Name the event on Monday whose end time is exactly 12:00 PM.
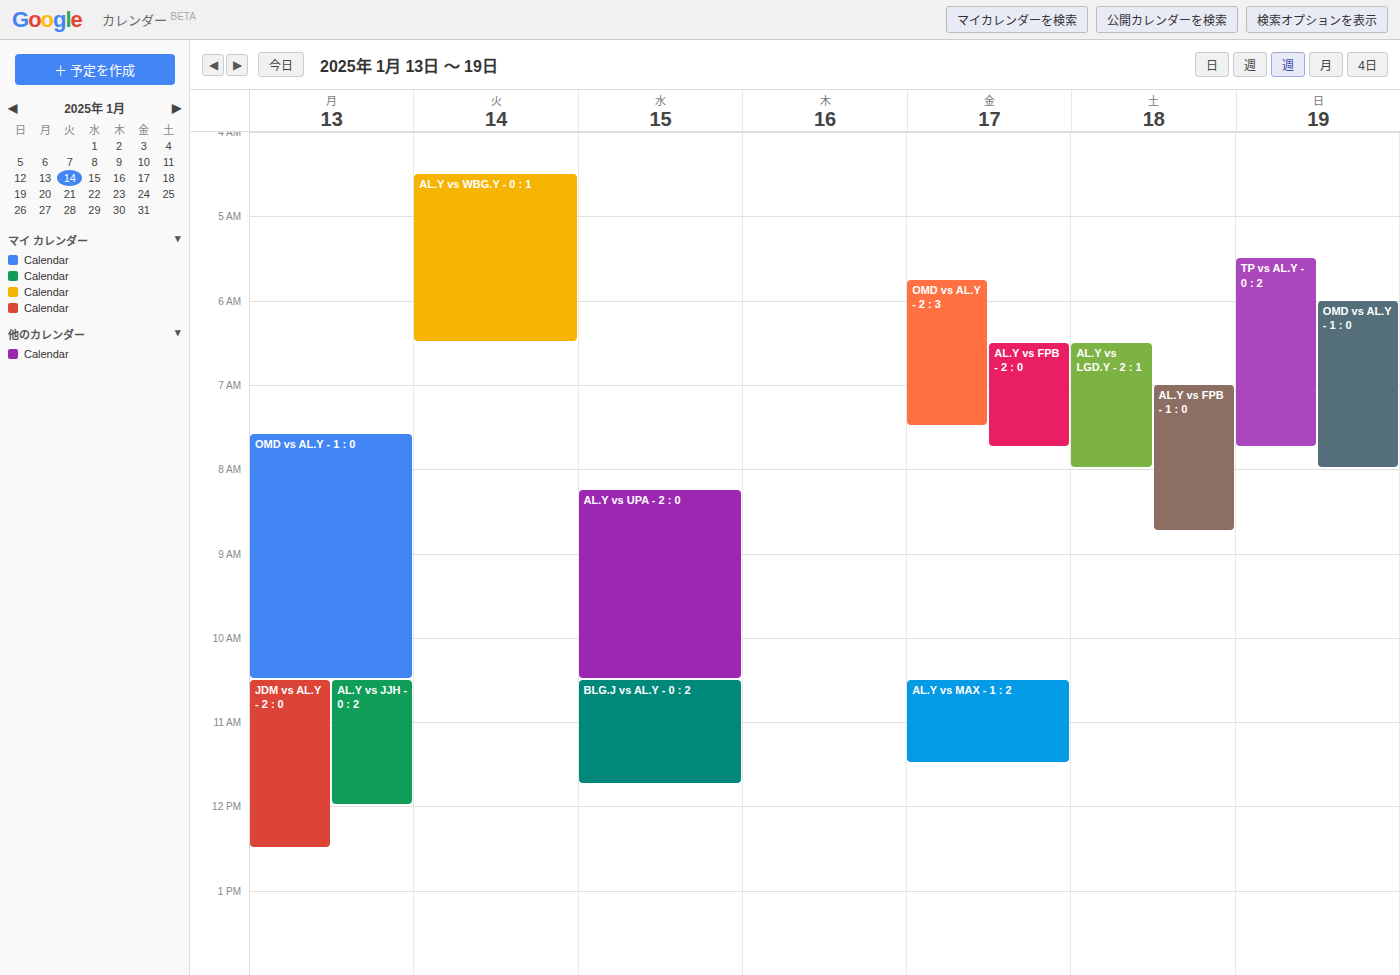
"AL.Y vs JJH - 0 : 2"